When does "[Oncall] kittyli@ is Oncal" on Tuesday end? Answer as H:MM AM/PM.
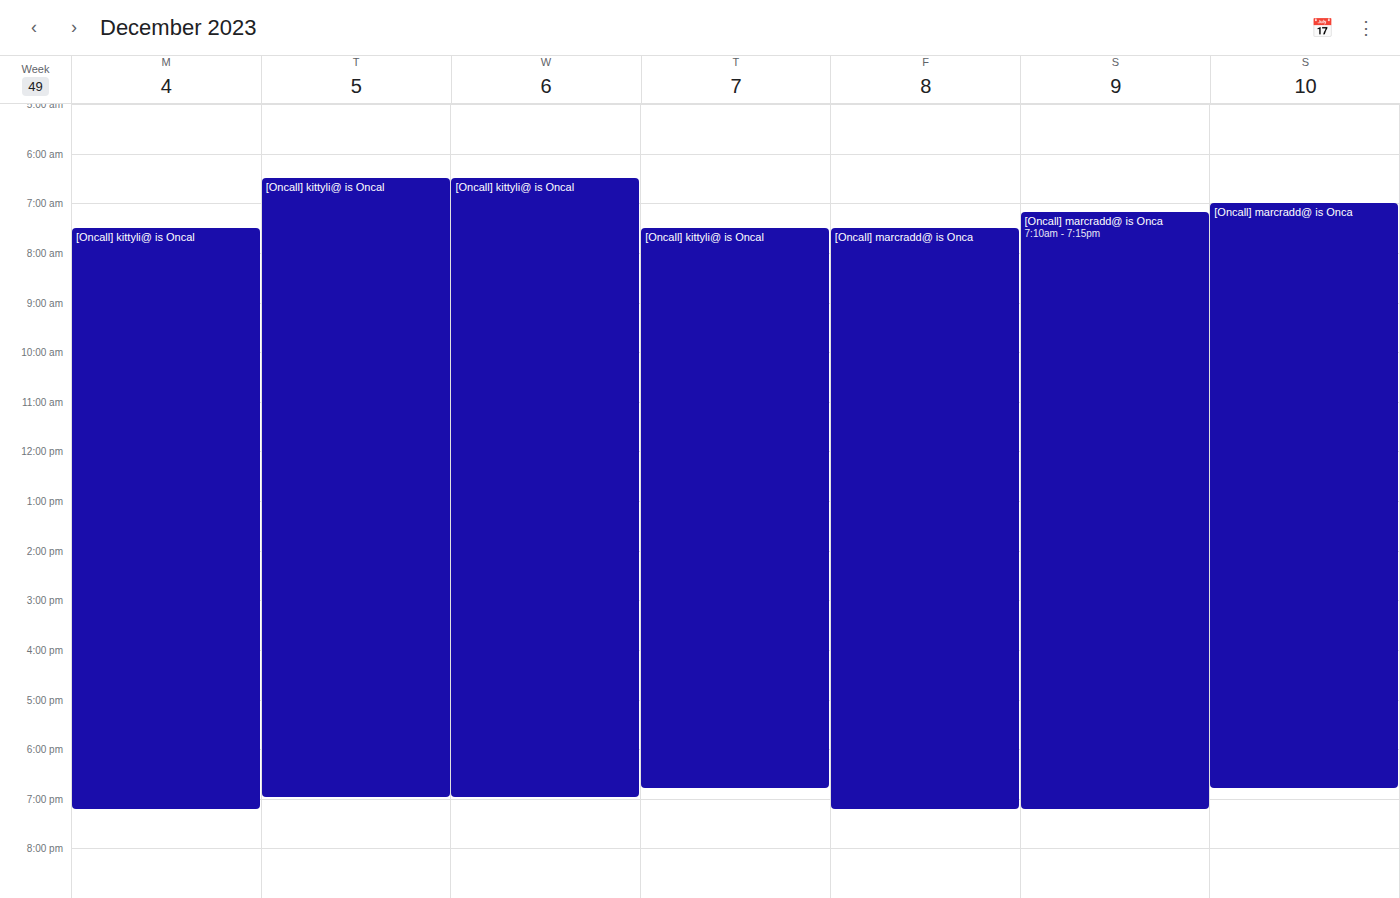
7:00 PM